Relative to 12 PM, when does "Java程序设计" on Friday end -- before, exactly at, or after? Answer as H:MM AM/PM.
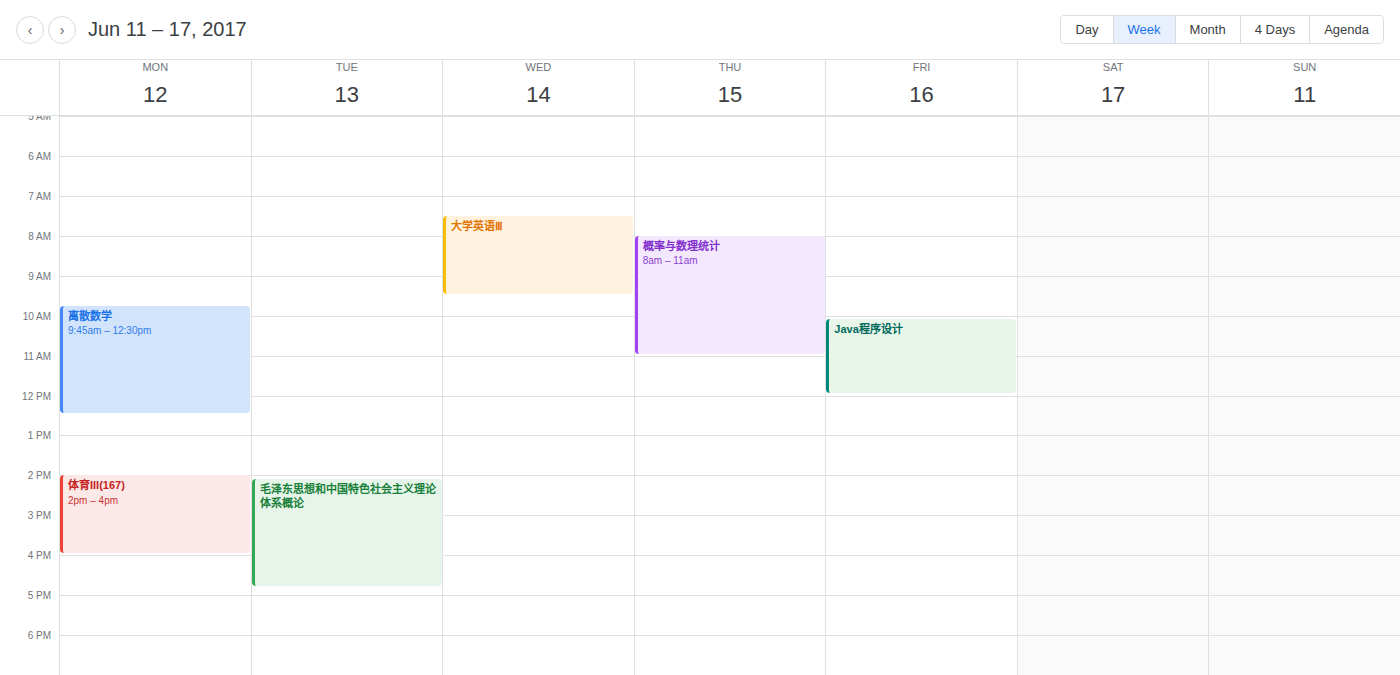
12:00 PM -- exactly at 12 PM, on the 12 PM line.